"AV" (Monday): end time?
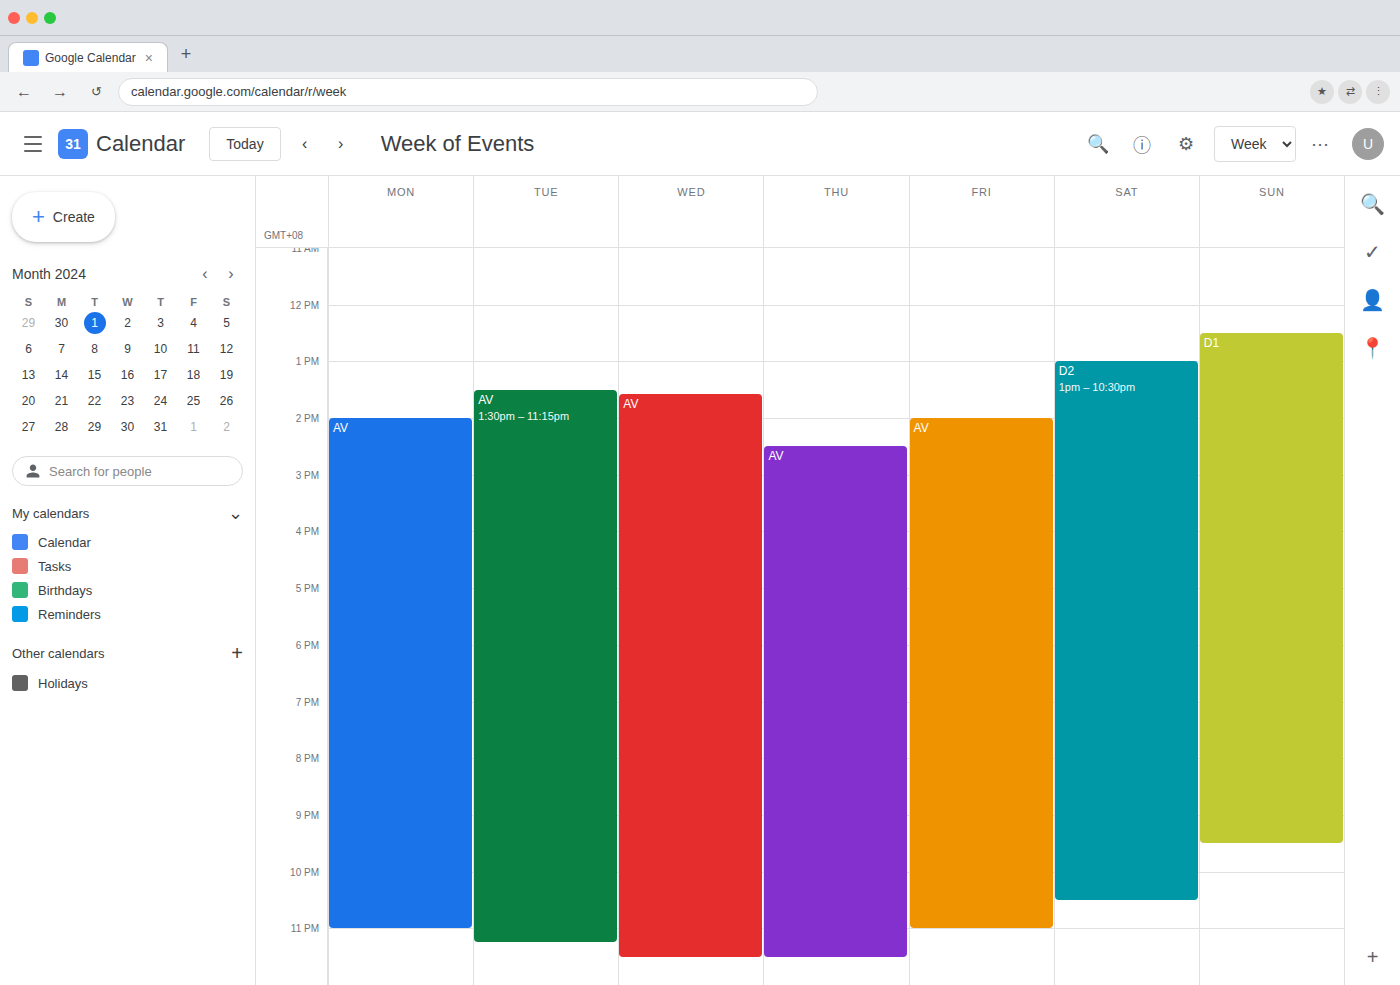
11:00 PM